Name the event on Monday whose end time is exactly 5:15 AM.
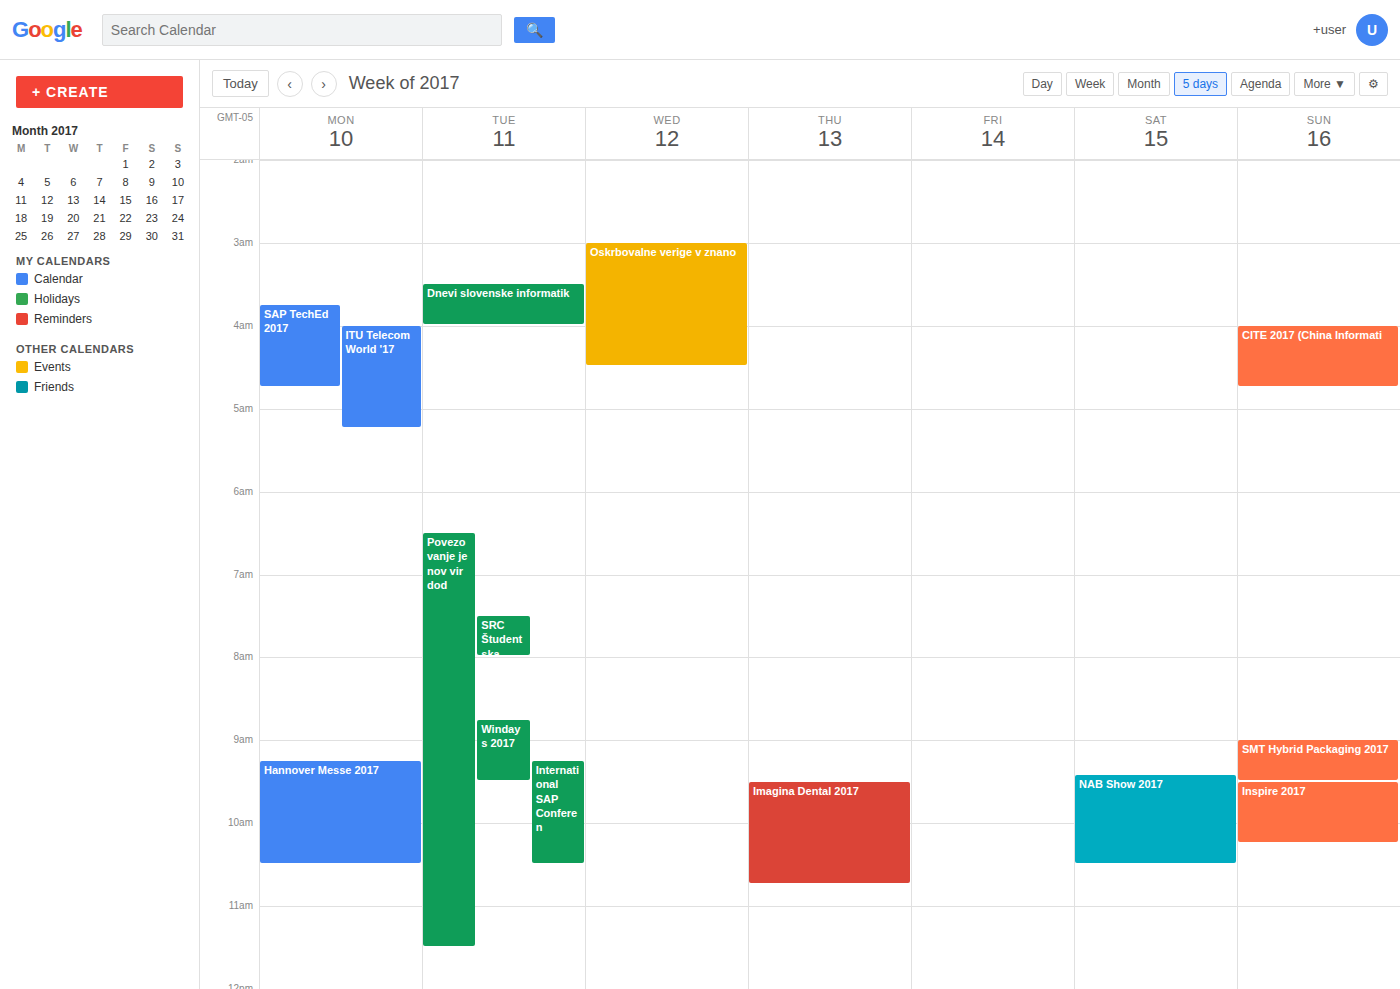
"ITU Telecom World '17"